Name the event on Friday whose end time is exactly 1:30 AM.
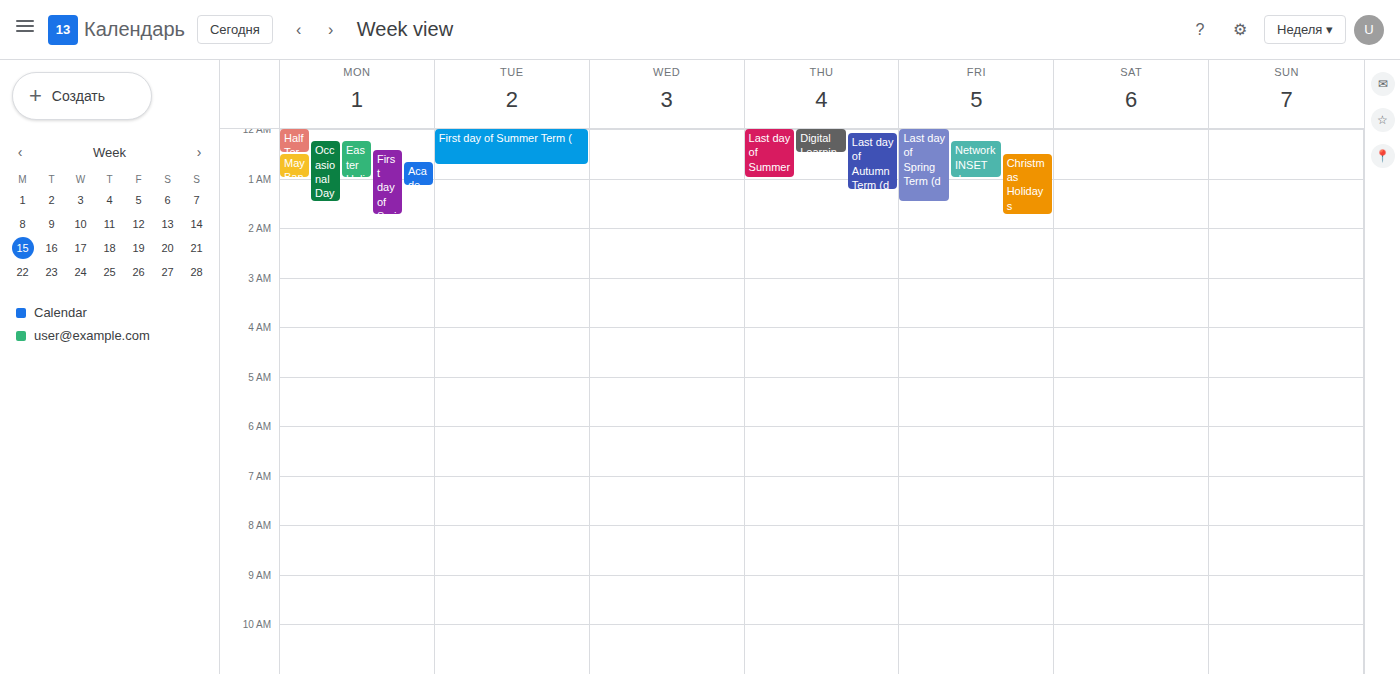
"Last day of Spring Term (d"